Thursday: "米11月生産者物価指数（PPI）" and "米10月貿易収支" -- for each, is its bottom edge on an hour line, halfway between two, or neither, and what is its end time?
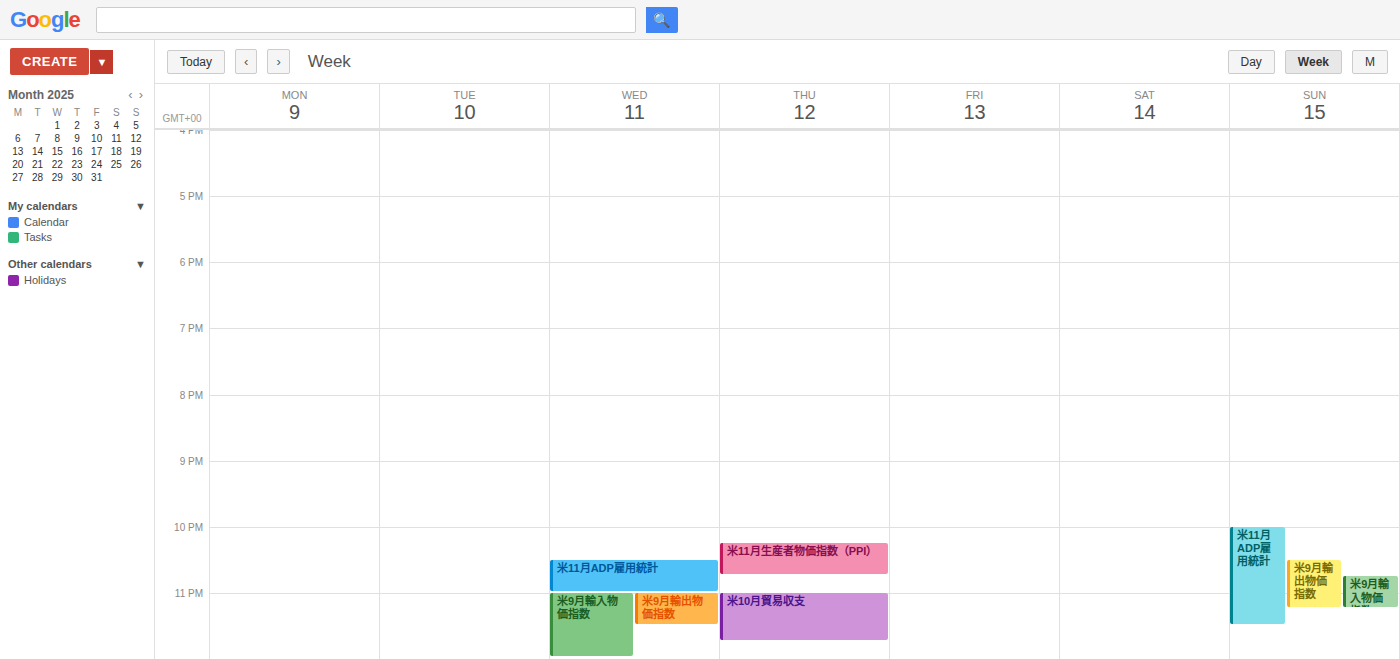
"米11月生産者物価指数（PPI）": 10:45 PM, neither: three quarters of the way from the 10 PM line to the 11 PM line. "米10月貿易収支": 11:45 PM, neither: three quarters of the way from the 11 PM line to the 12 AM line.